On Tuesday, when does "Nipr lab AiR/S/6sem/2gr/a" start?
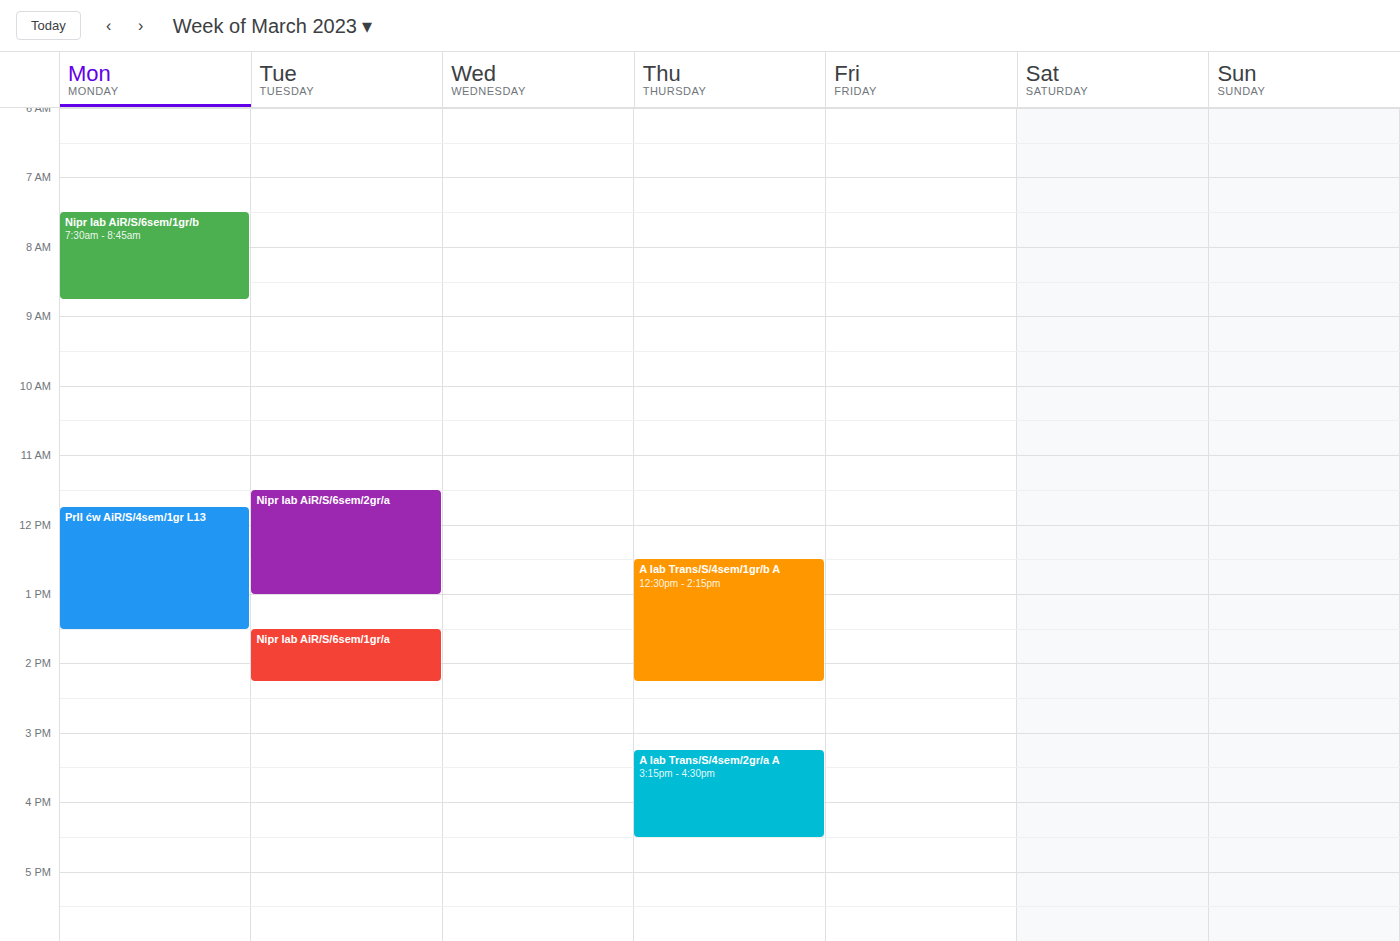
11:30 AM